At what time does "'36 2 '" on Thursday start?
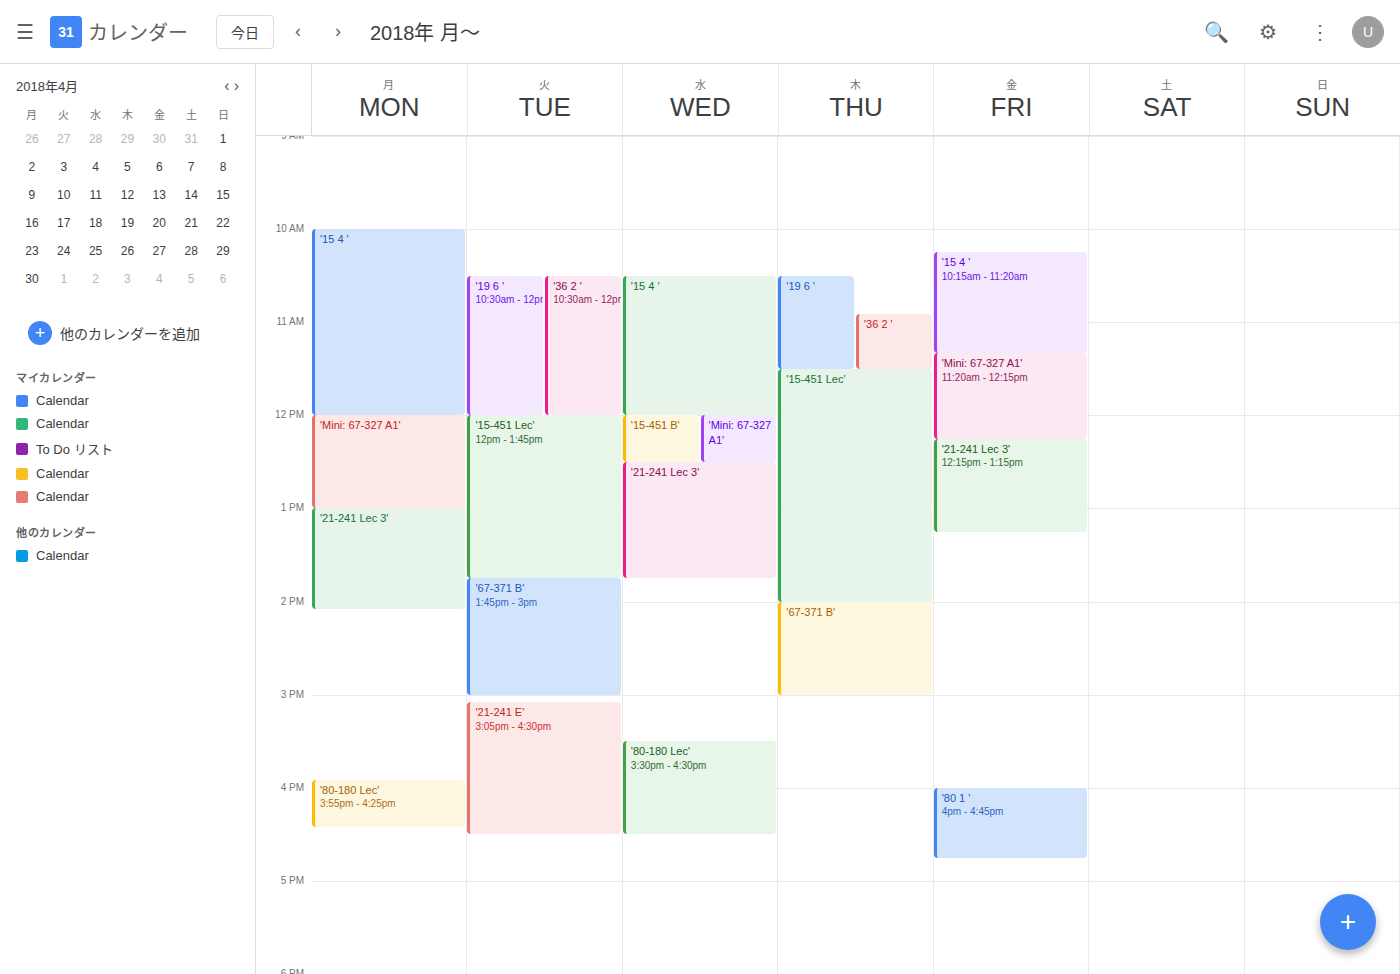
10:55